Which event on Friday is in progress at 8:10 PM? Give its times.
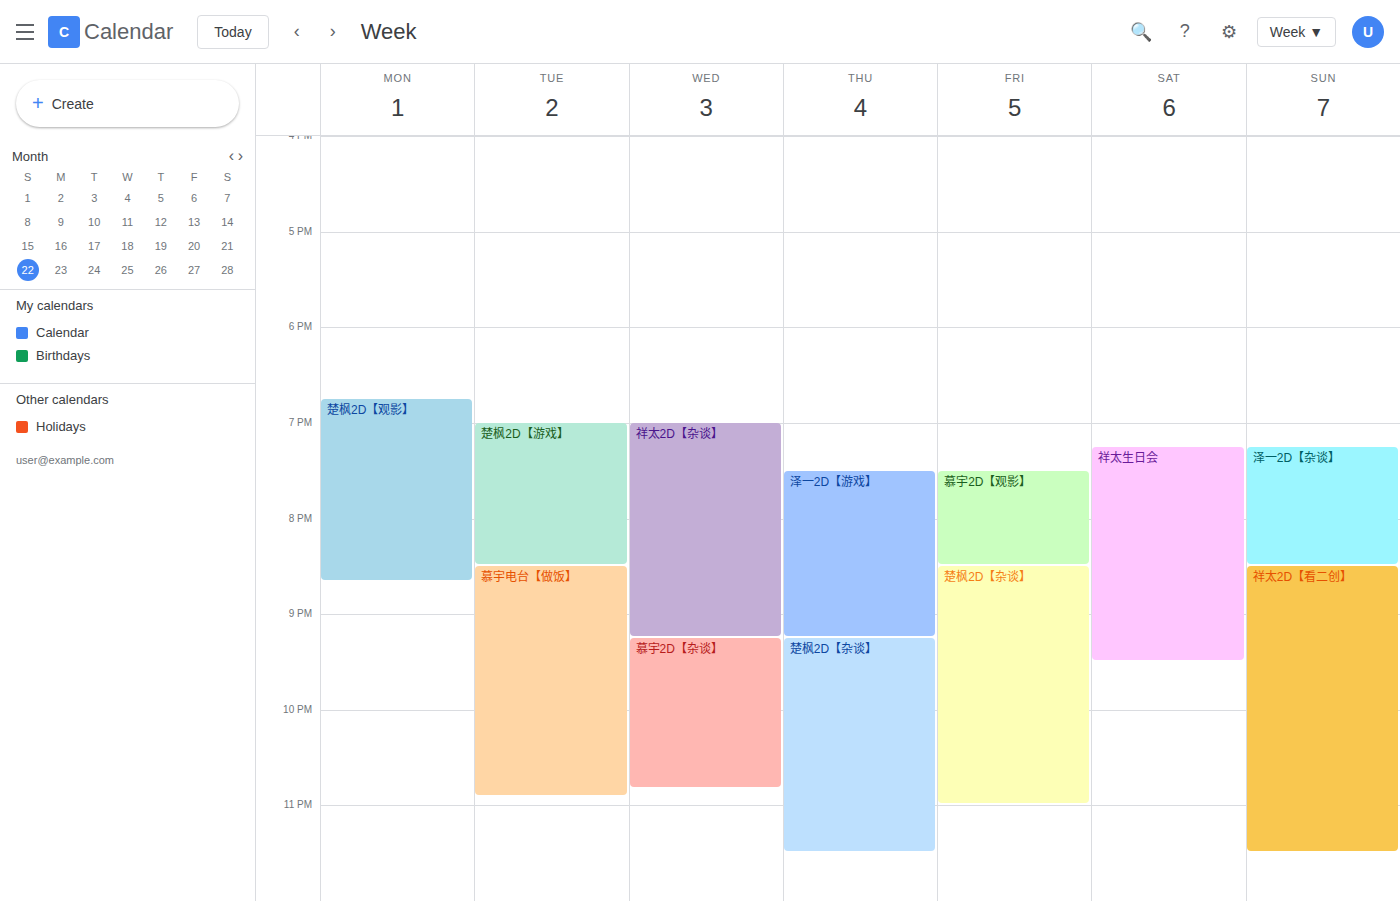
"慕宇2D【观影】", 7:30 PM to 8:30 PM